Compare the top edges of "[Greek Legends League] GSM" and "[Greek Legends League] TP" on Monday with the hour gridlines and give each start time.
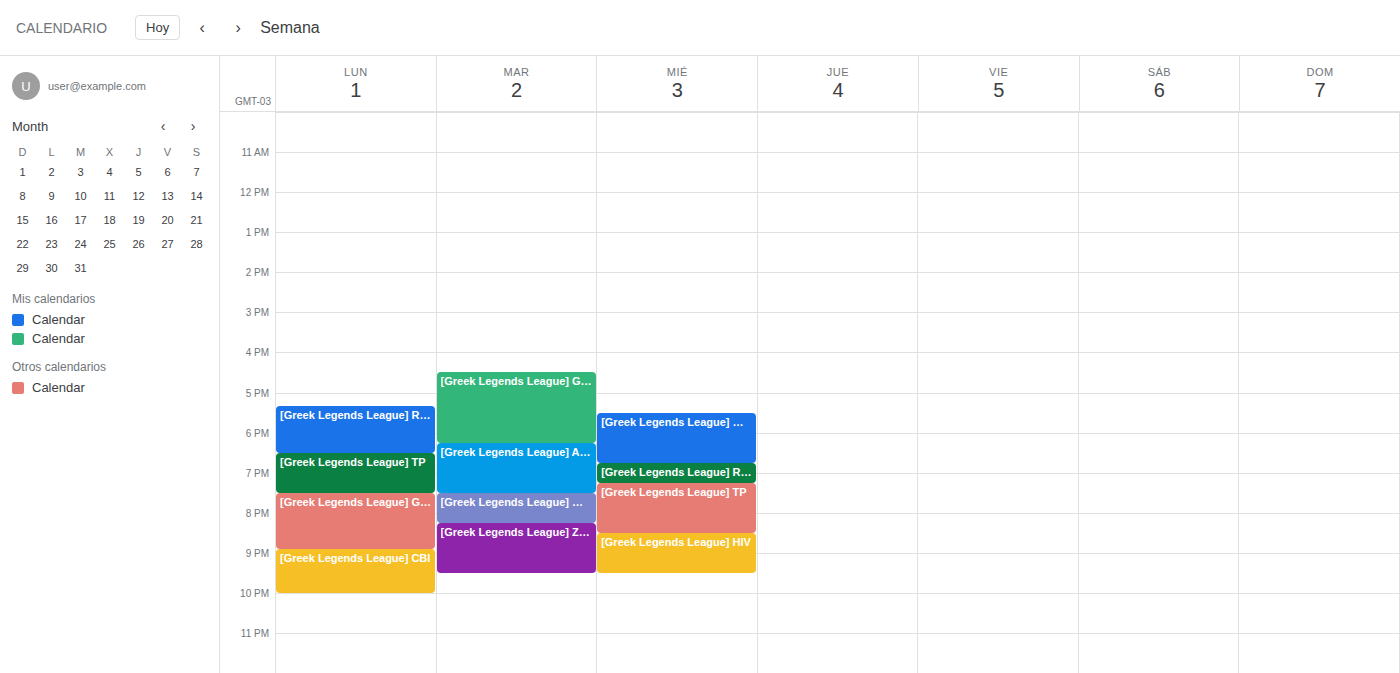
"[Greek Legends League] GSM": 7:30 PM, halfway between the 7 PM and 8 PM lines. "[Greek Legends League] TP": 6:30 PM, halfway between the 6 PM and 7 PM lines.